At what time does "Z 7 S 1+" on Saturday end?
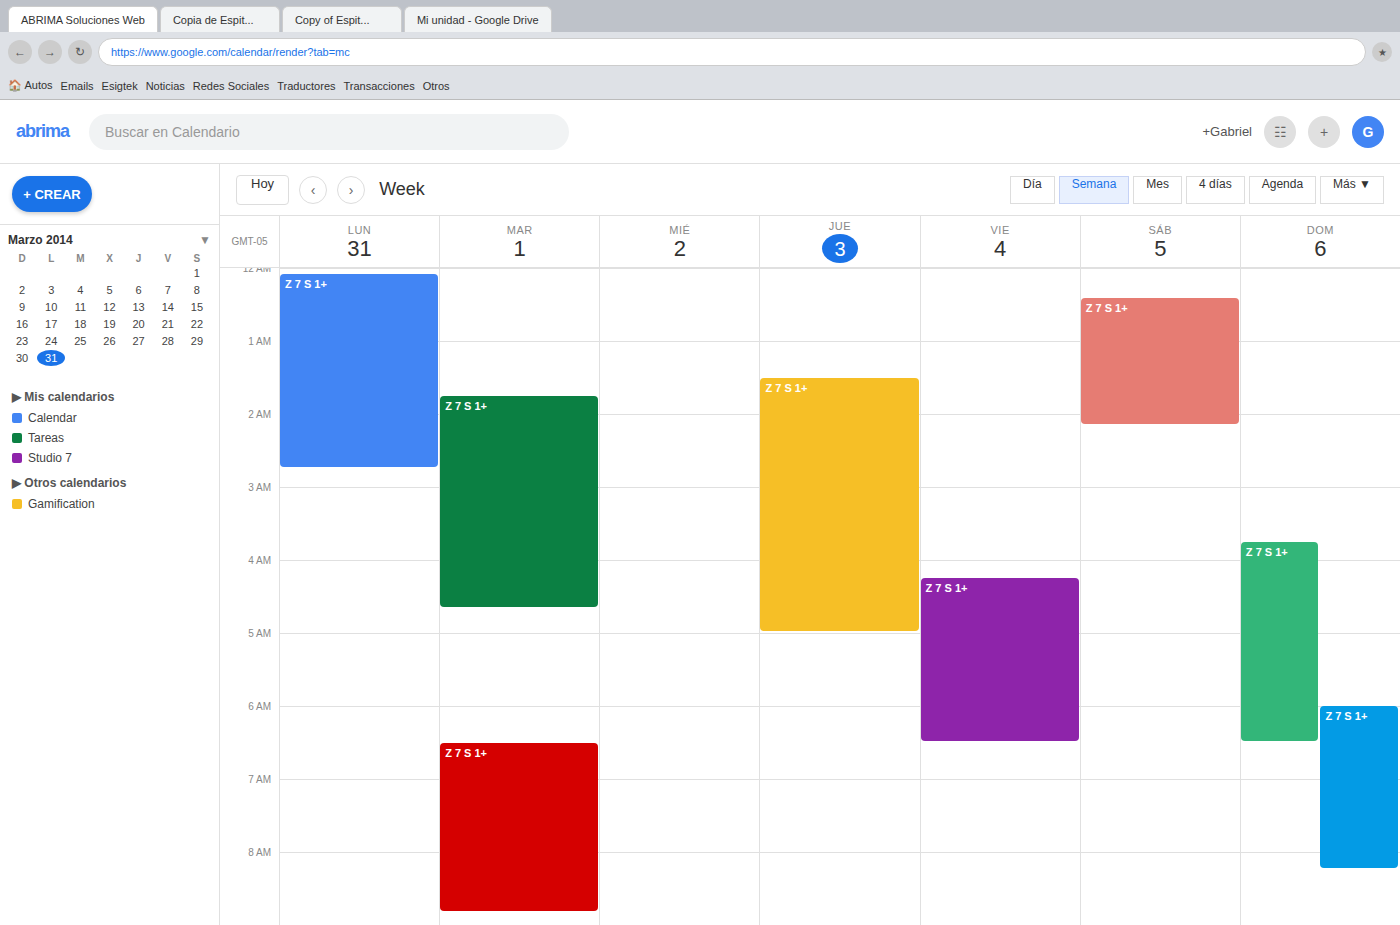
02:10